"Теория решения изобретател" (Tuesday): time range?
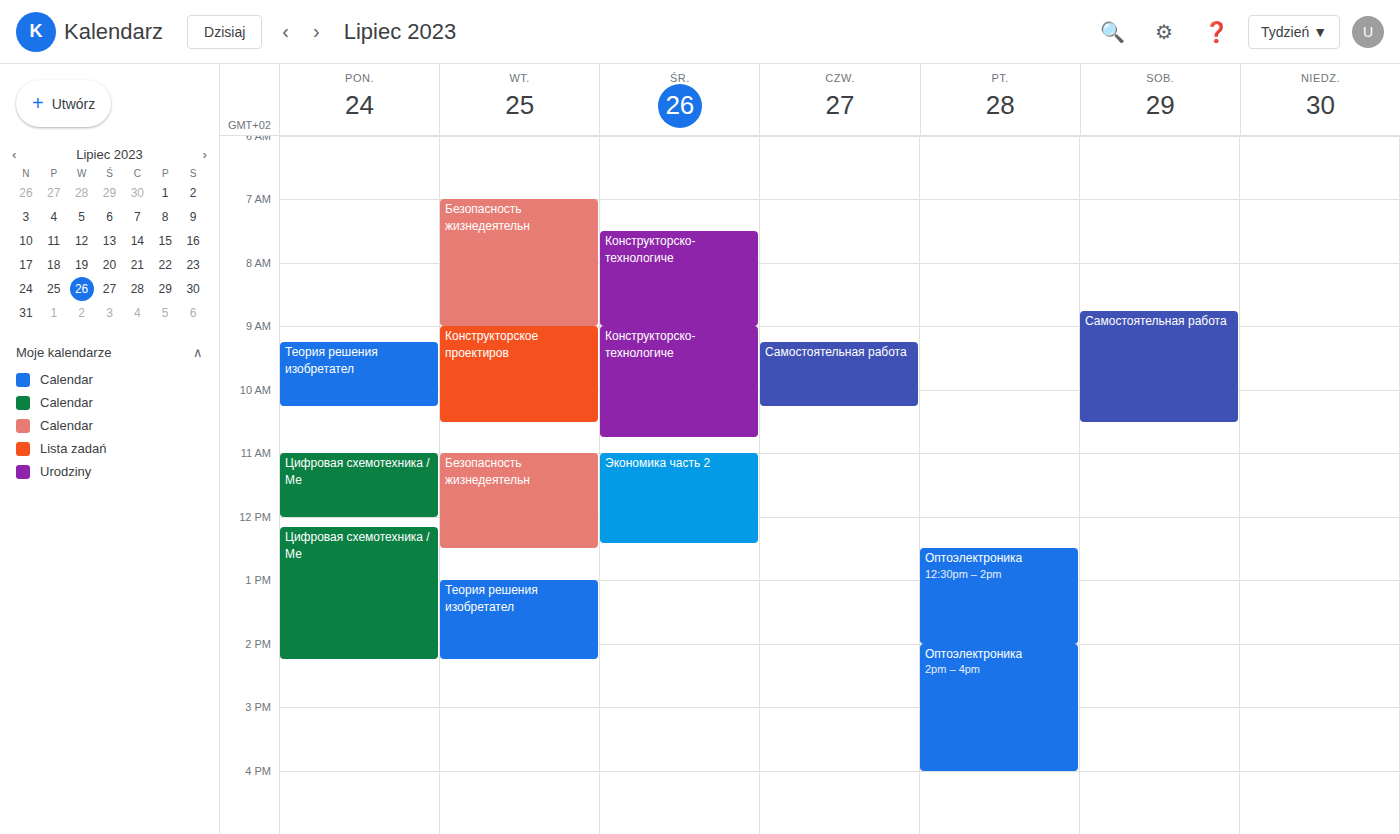
1:00 PM to 2:15 PM